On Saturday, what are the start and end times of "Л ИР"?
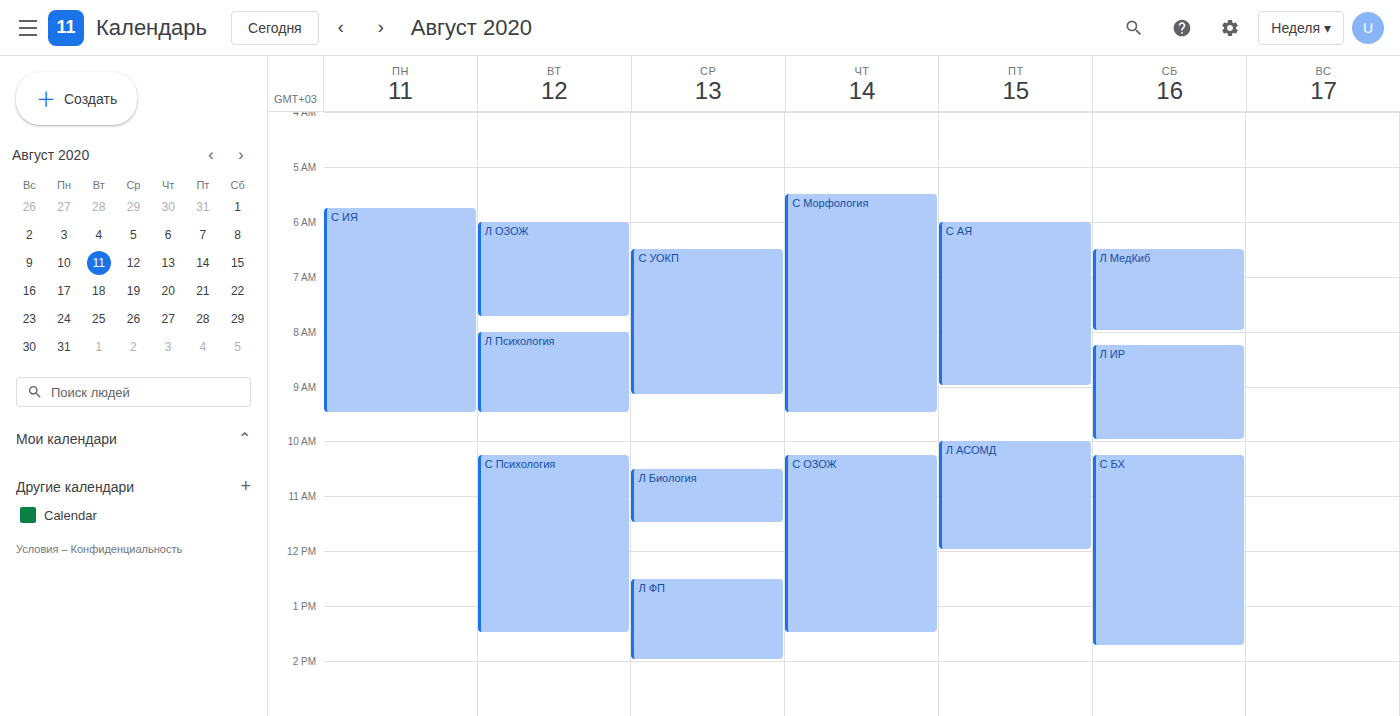
8:15 AM to 10:00 AM